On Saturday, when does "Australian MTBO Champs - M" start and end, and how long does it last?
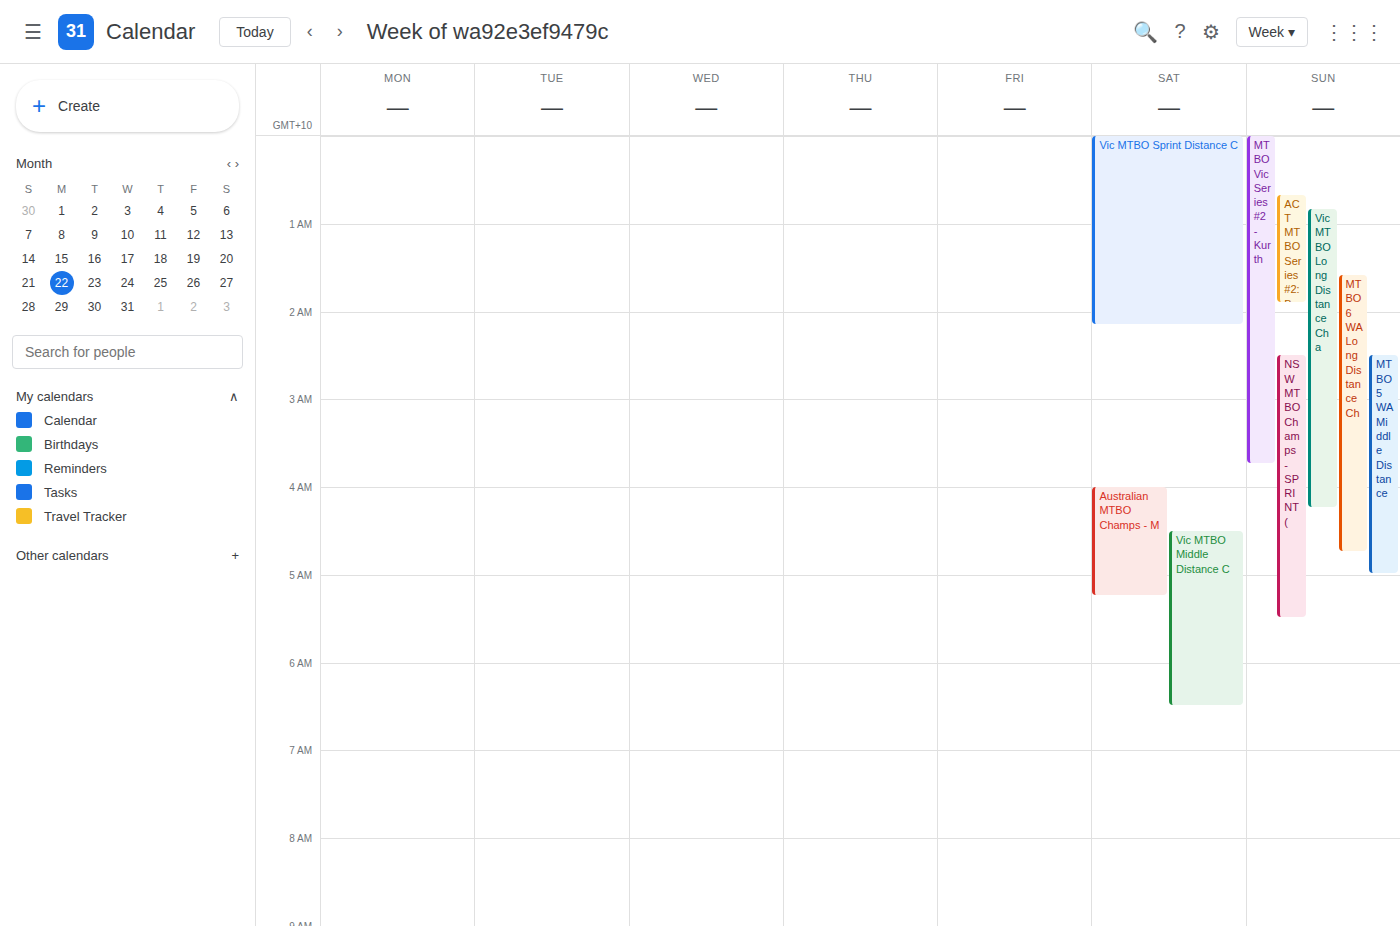
04:00 to 05:15, 1 hour 15 minutes